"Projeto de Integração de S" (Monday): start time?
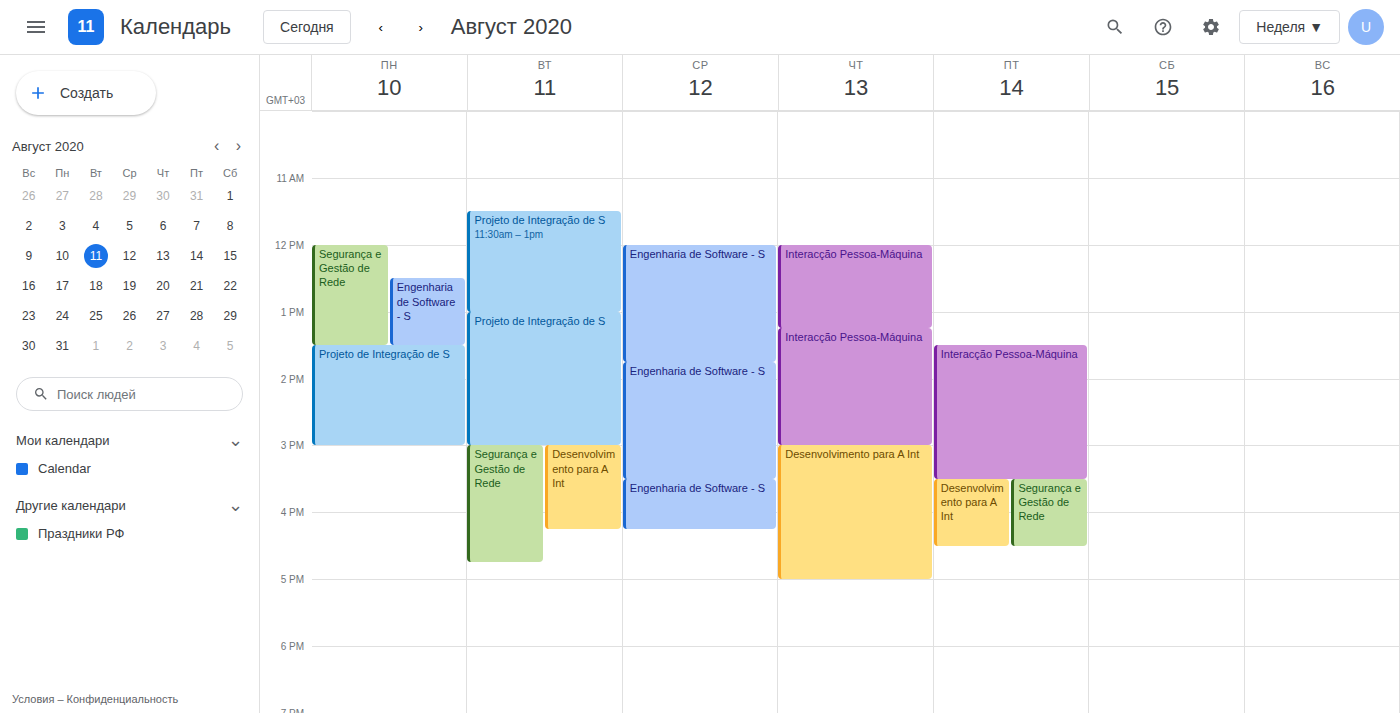
1:30 PM